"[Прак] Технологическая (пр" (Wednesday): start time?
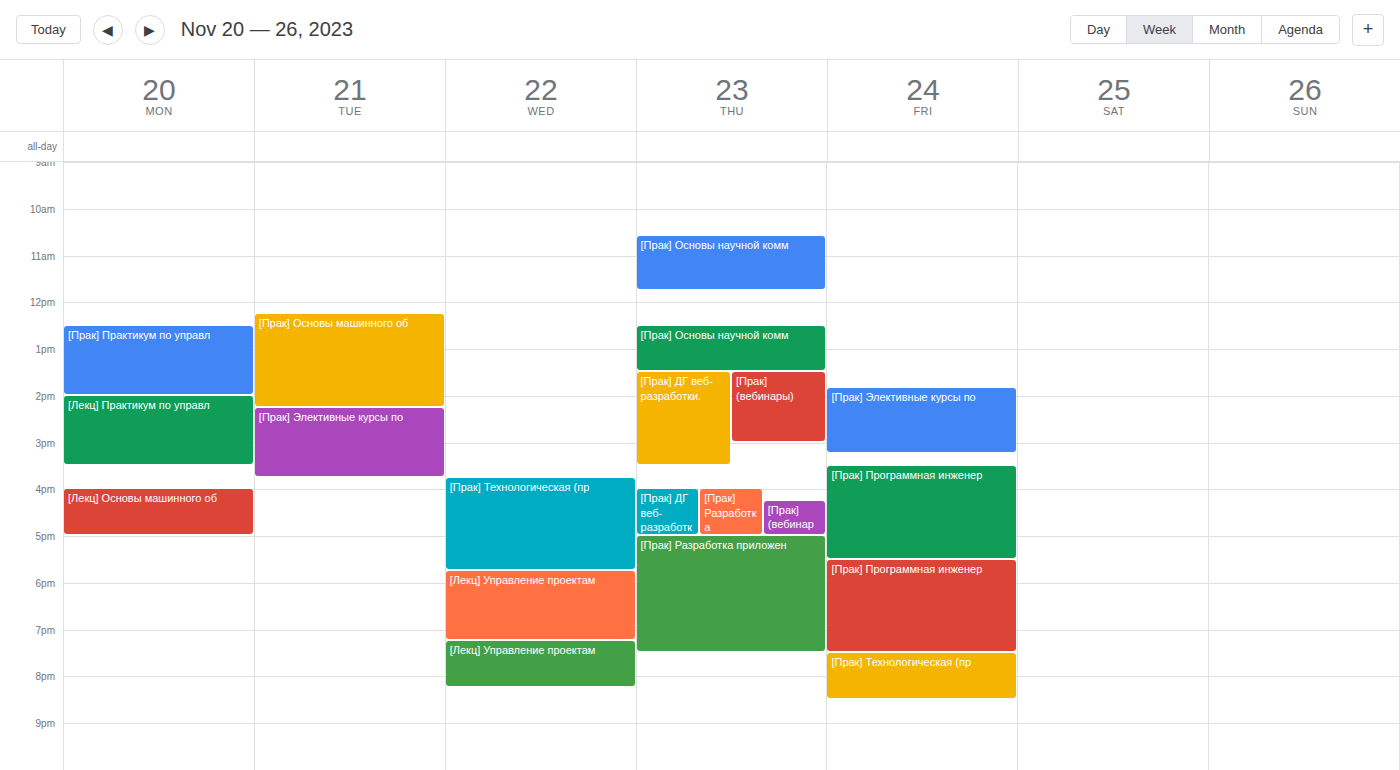
3:45 PM